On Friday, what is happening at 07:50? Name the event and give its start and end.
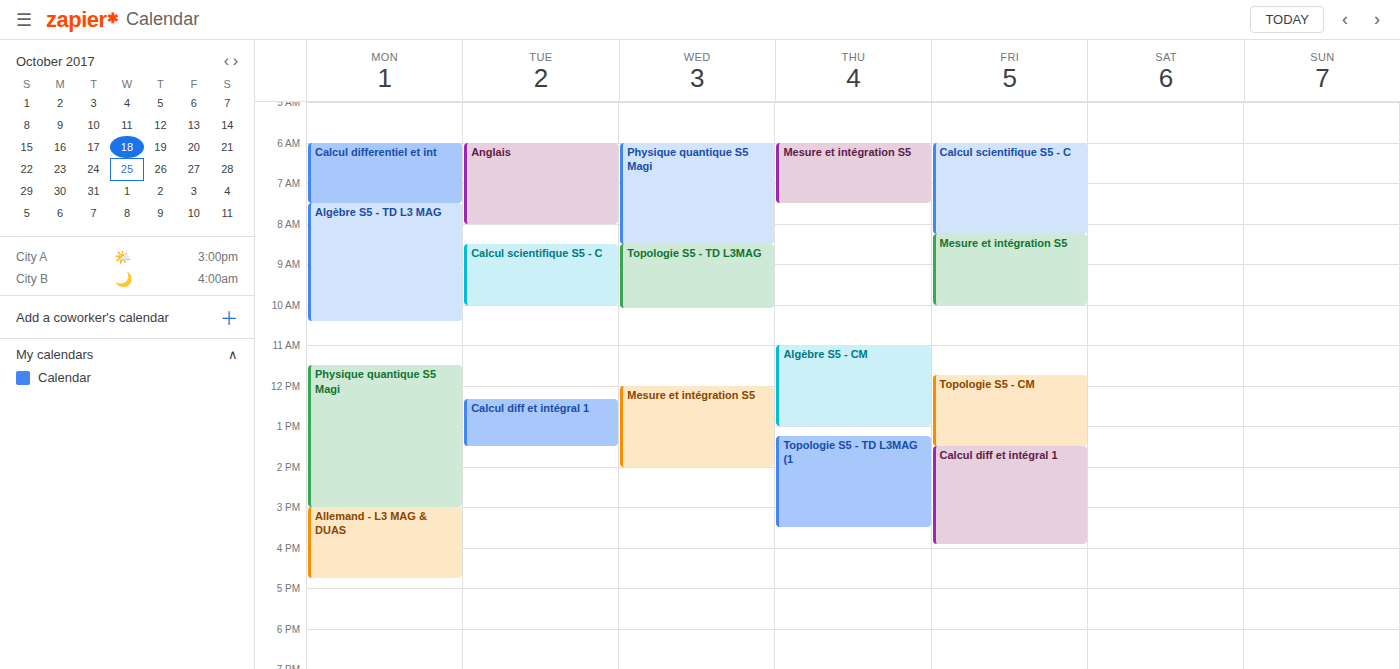
"Calcul scientifique S5 - C", 06:00 to 08:15